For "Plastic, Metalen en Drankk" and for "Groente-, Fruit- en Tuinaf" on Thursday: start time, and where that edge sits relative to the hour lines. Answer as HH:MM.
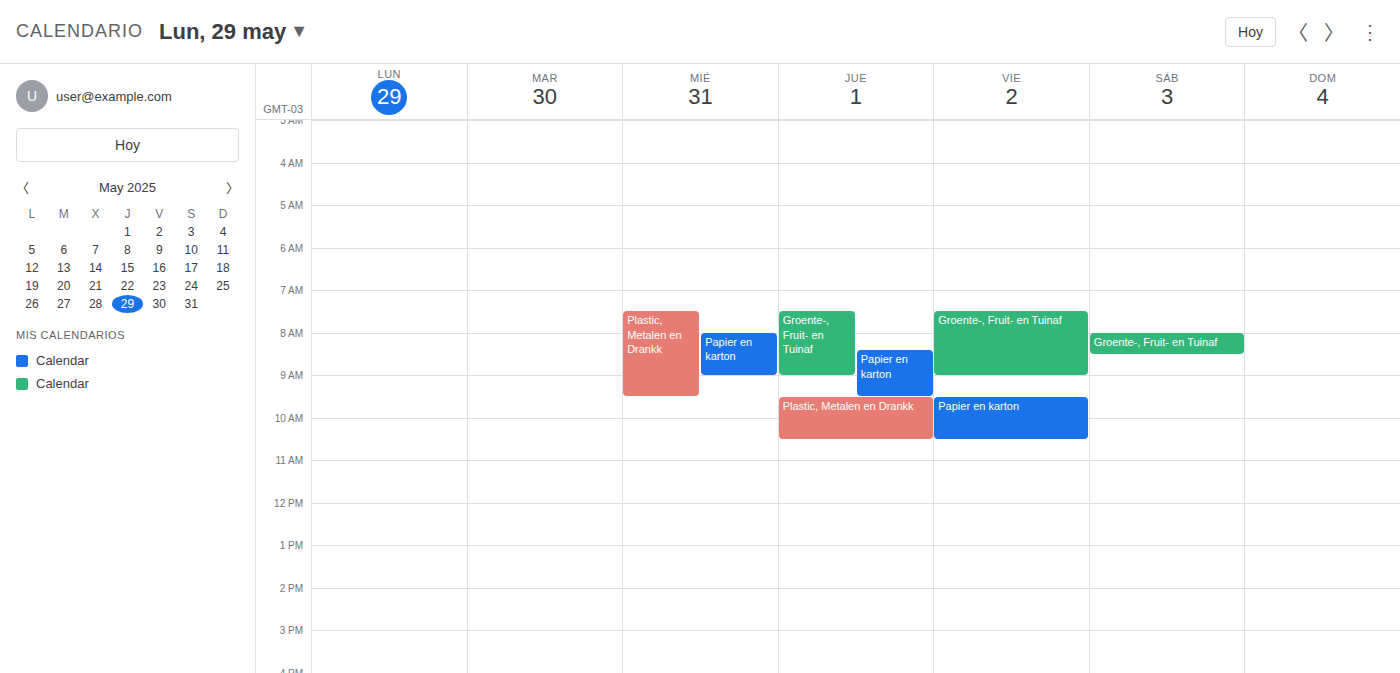
"Plastic, Metalen en Drankk": 09:30, halfway between the 09:00 and 10:00 lines. "Groente-, Fruit- en Tuinaf": 07:30, halfway between the 07:00 and 08:00 lines.